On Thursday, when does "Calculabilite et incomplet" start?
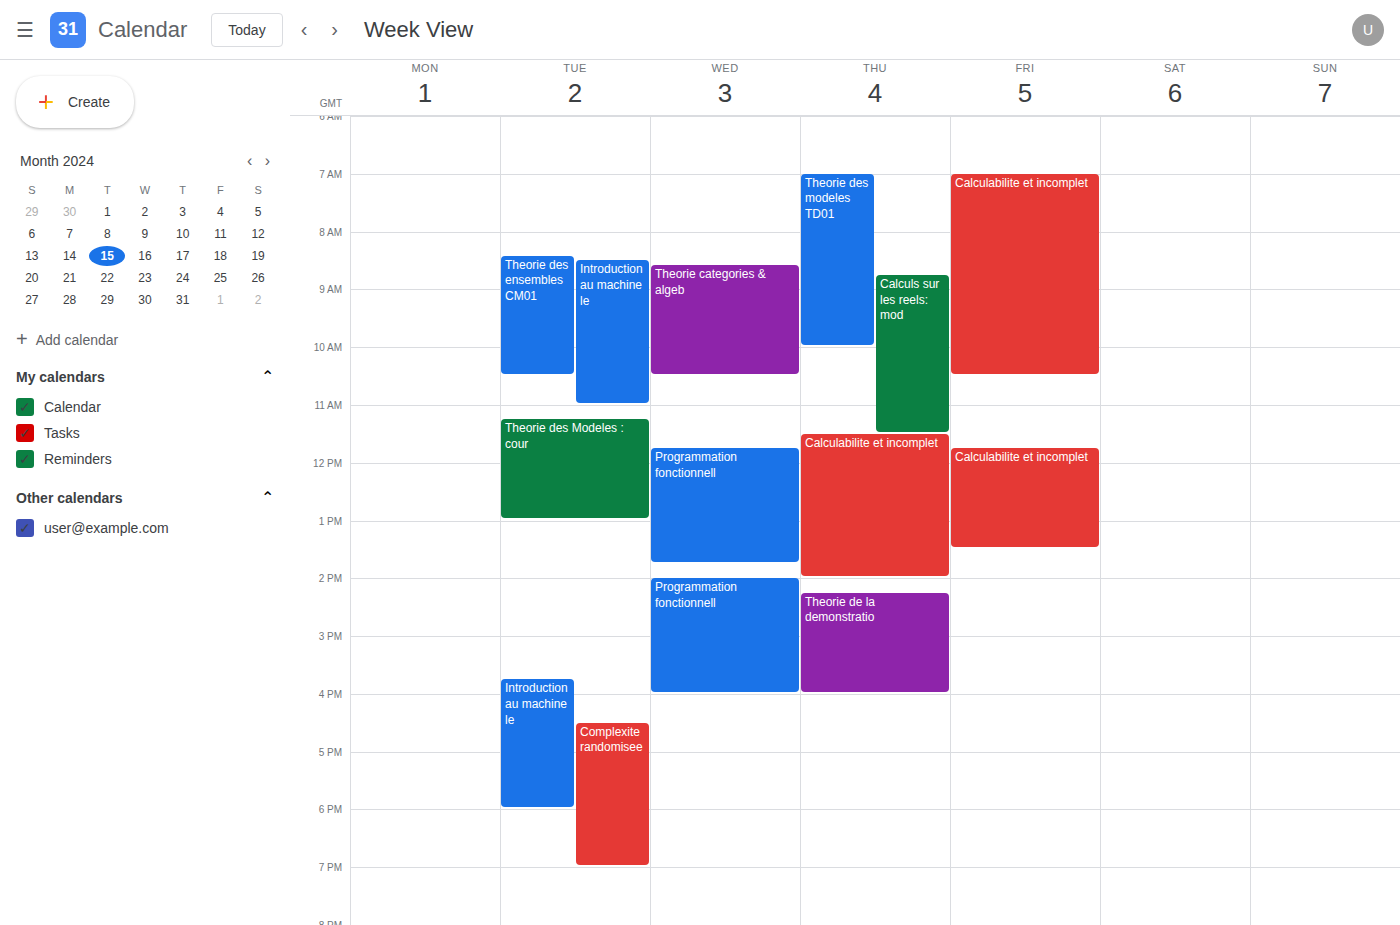
11:30 AM